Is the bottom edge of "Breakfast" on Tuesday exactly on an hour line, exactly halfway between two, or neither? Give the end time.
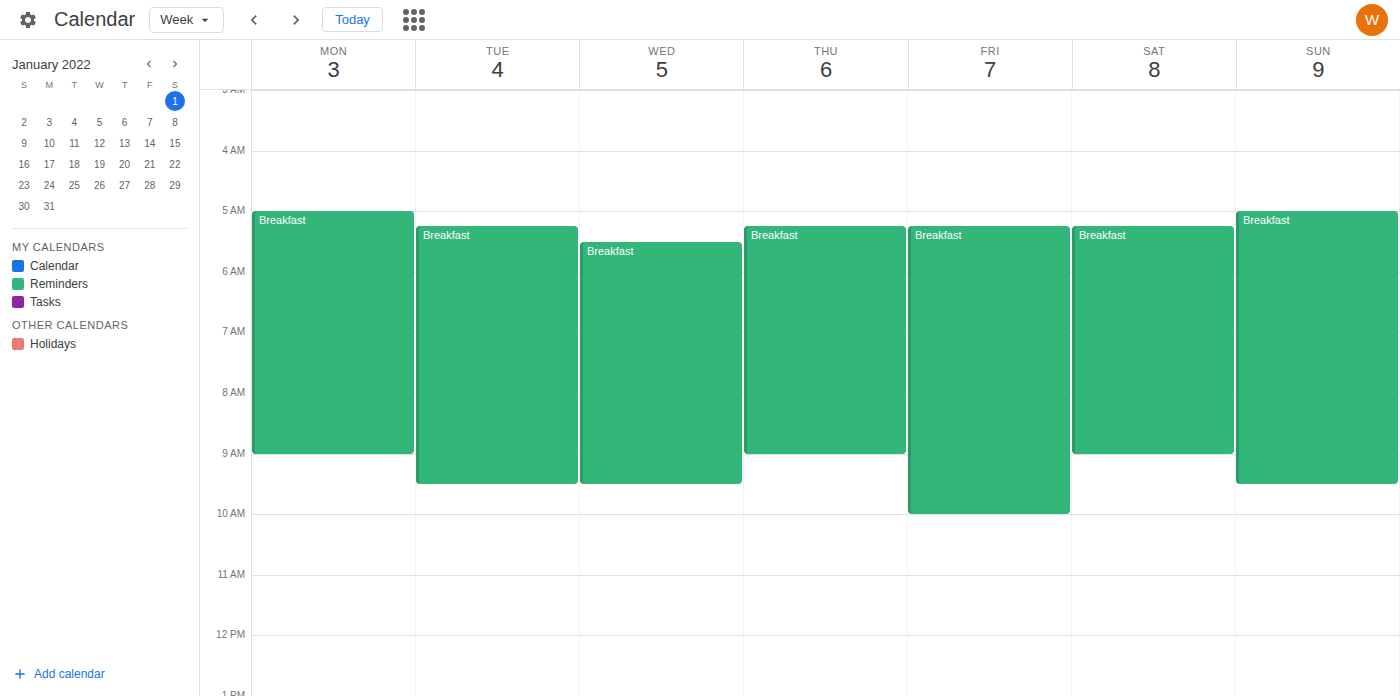
9:30 AM -- halfway between the 9 AM and 10 AM lines.